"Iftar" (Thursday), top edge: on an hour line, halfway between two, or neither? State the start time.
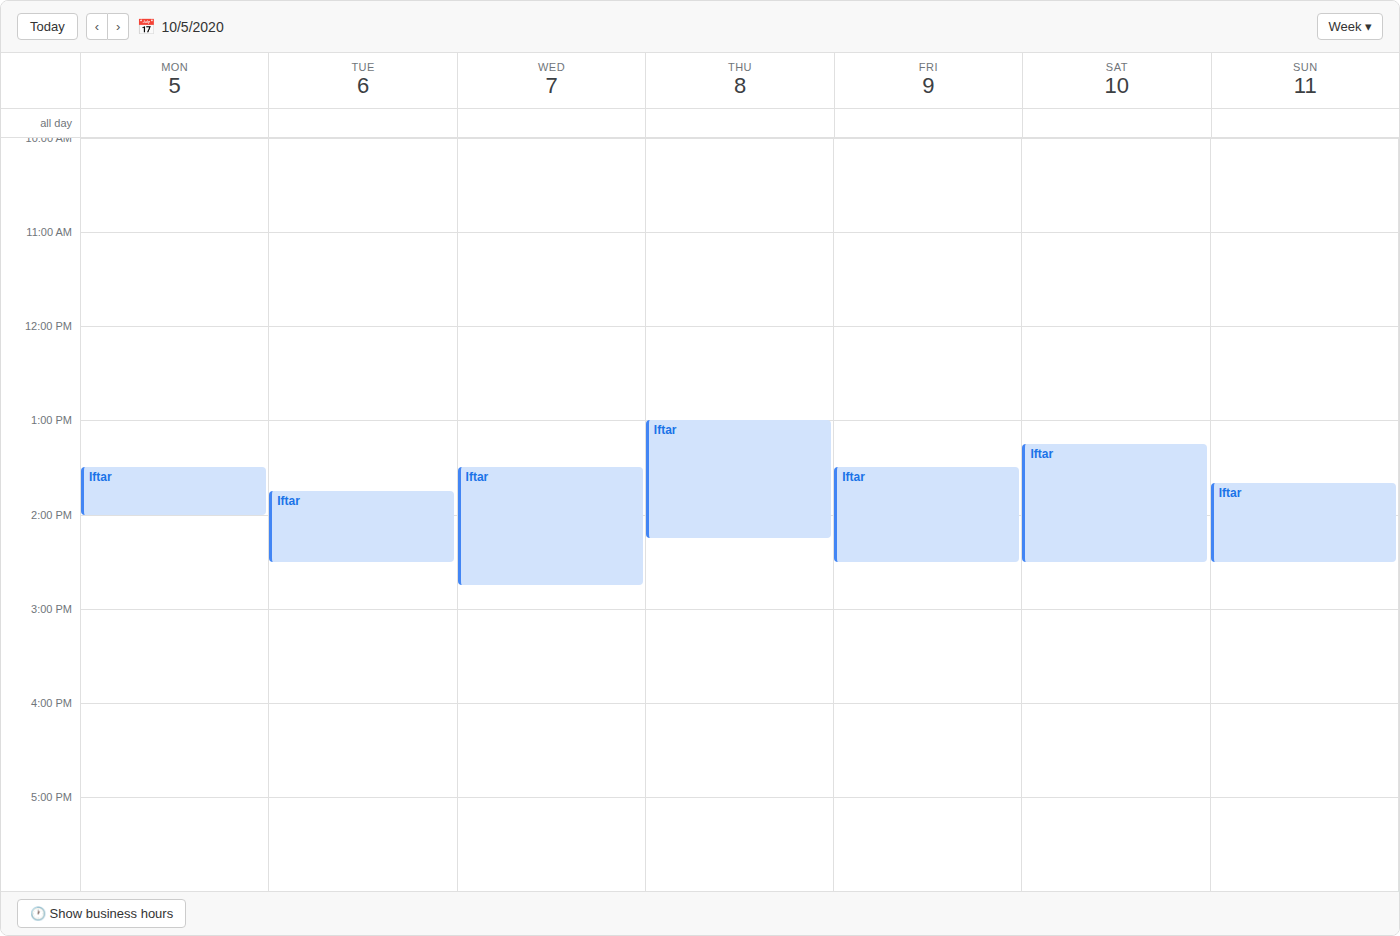
1:00 PM -- exactly on the 1 PM line.